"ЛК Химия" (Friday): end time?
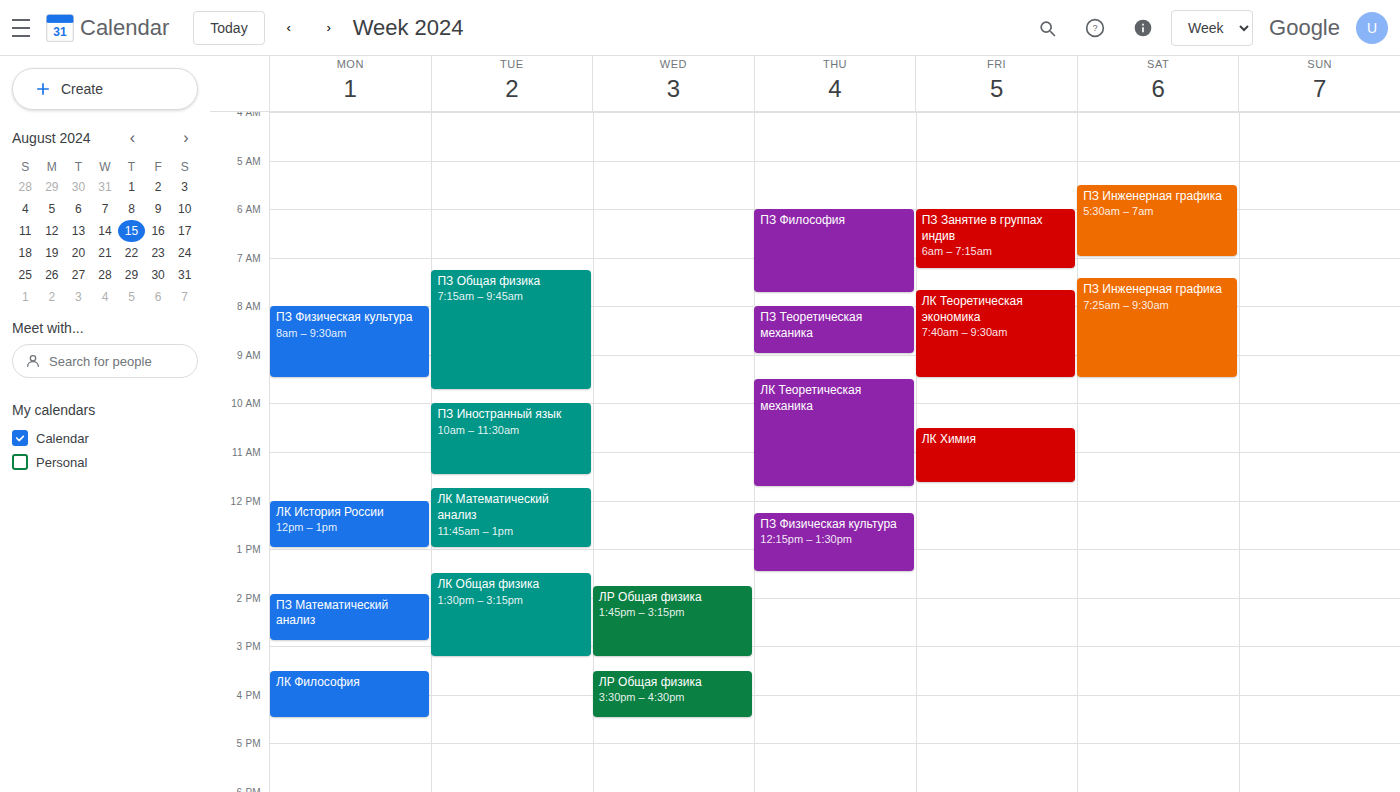
11:40 AM